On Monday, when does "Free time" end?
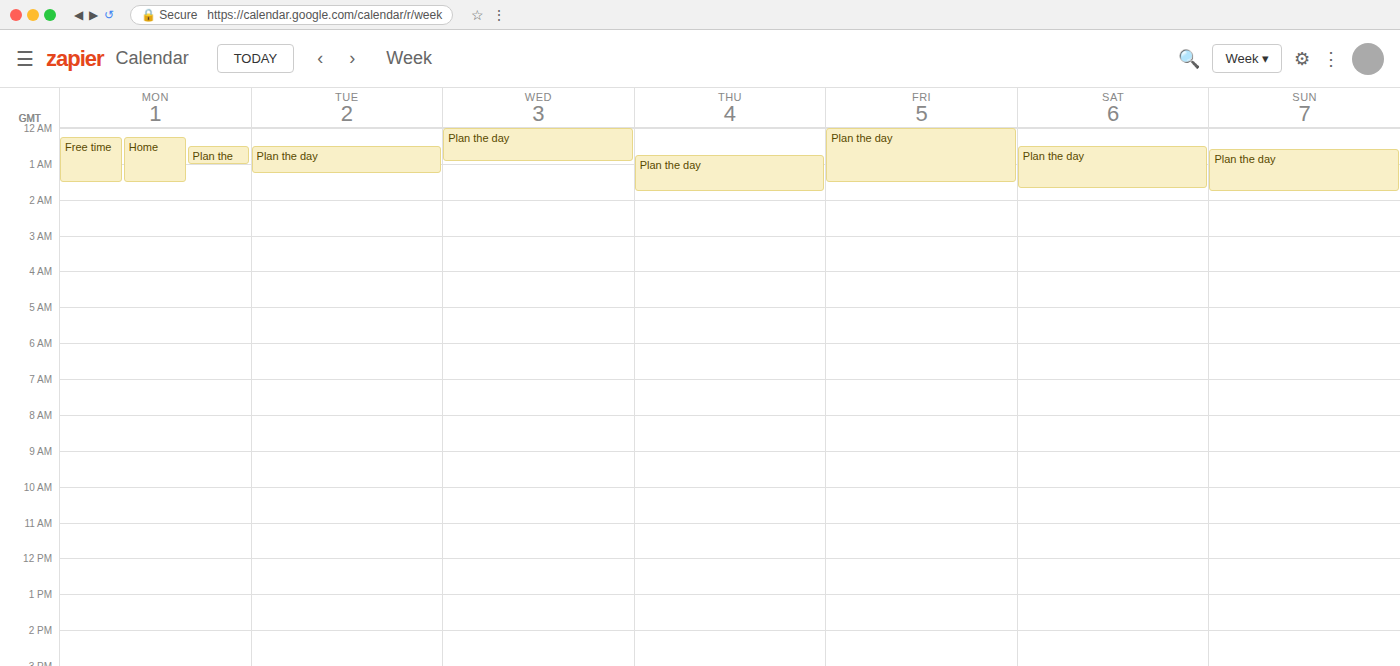
1:30 AM